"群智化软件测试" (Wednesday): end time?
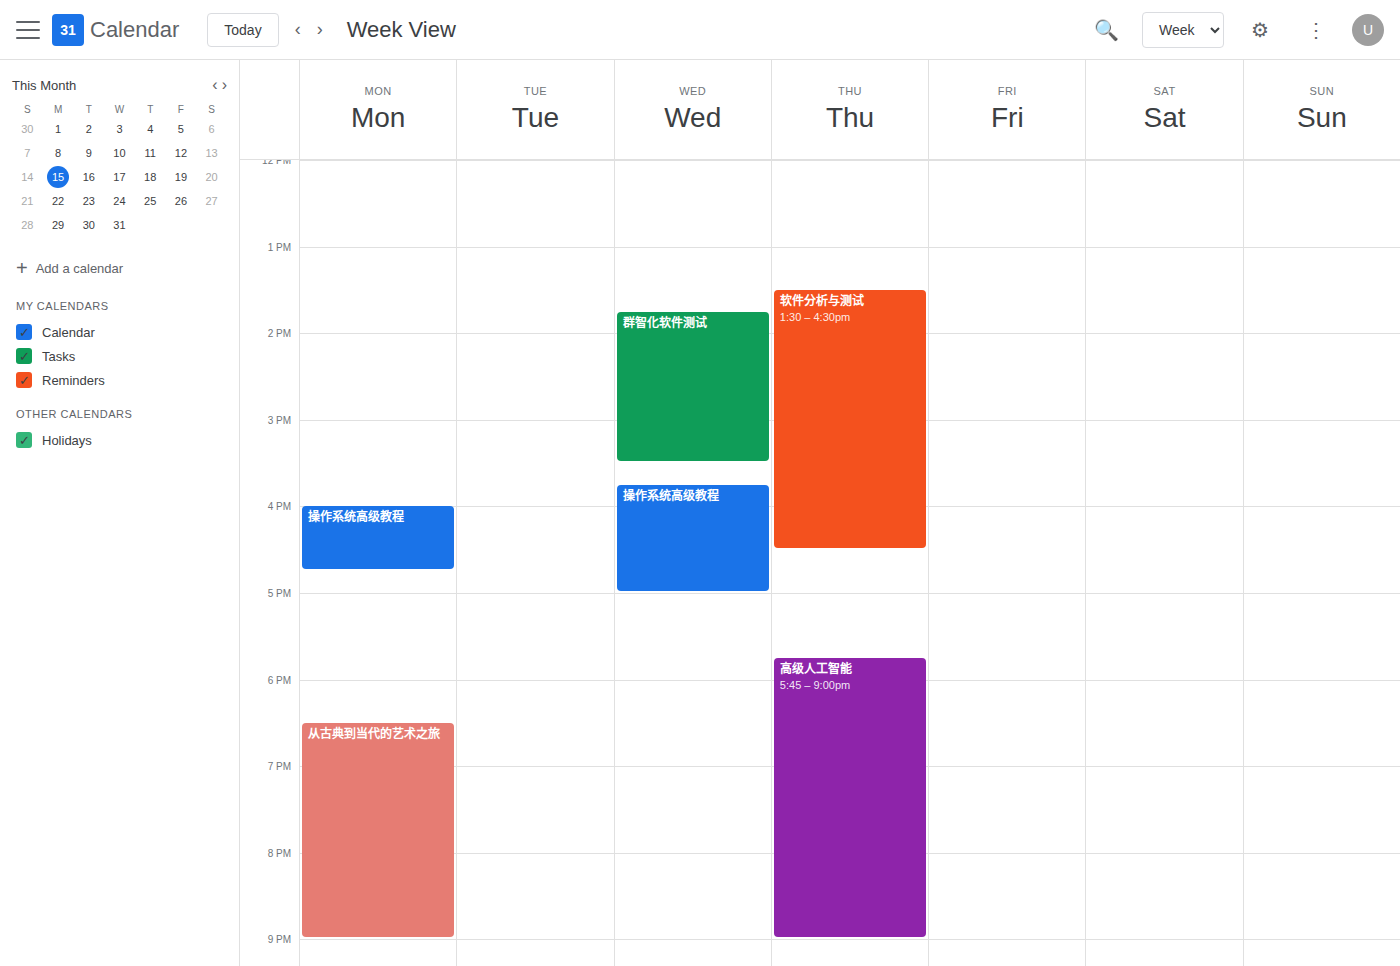
3:30 PM